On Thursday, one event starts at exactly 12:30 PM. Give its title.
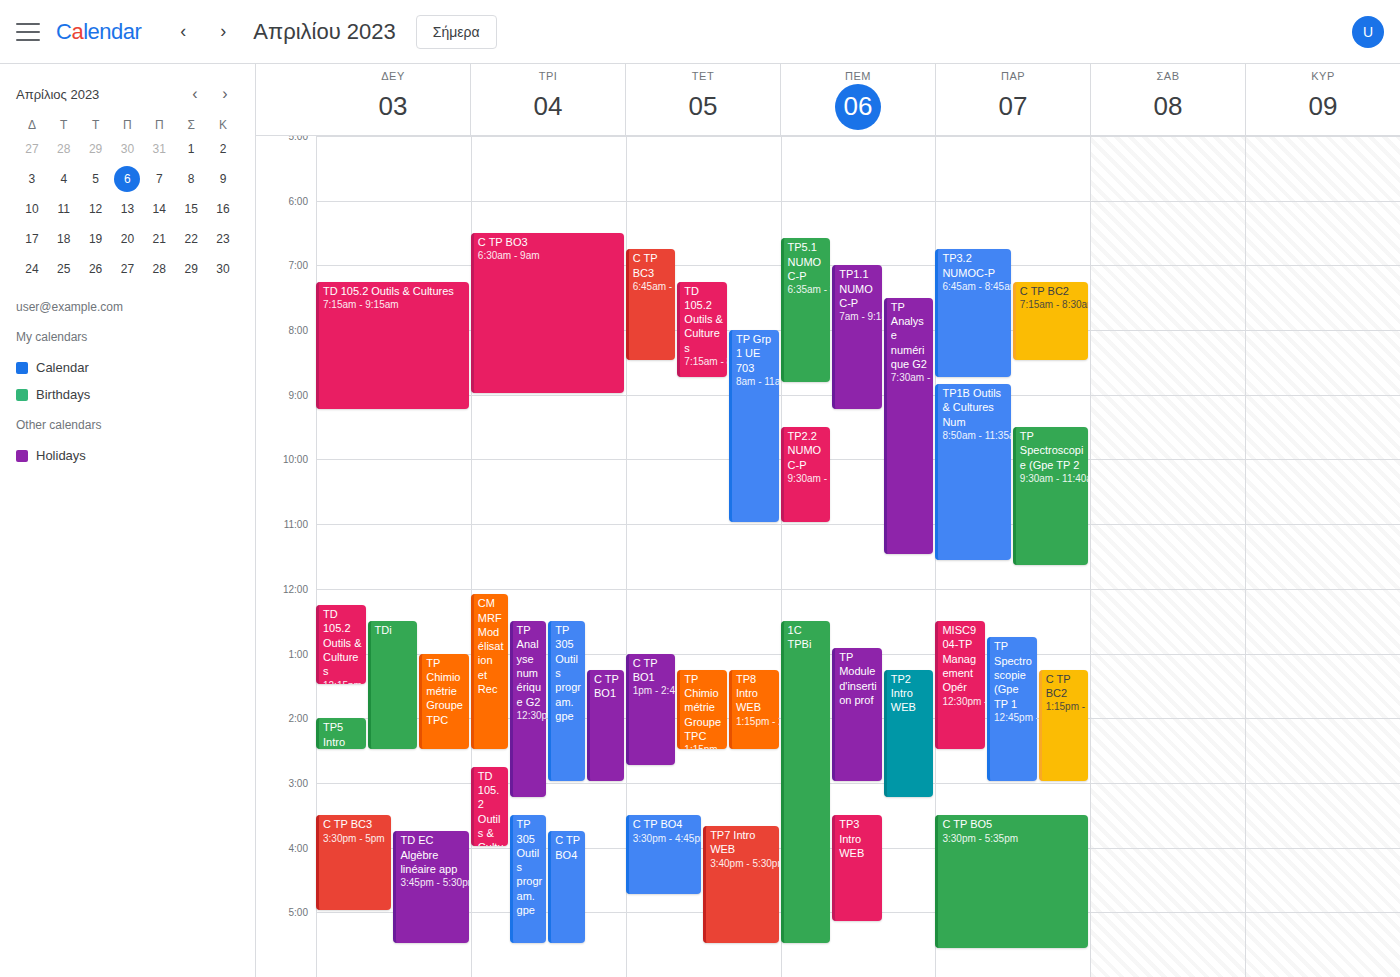
"1C TPBi"